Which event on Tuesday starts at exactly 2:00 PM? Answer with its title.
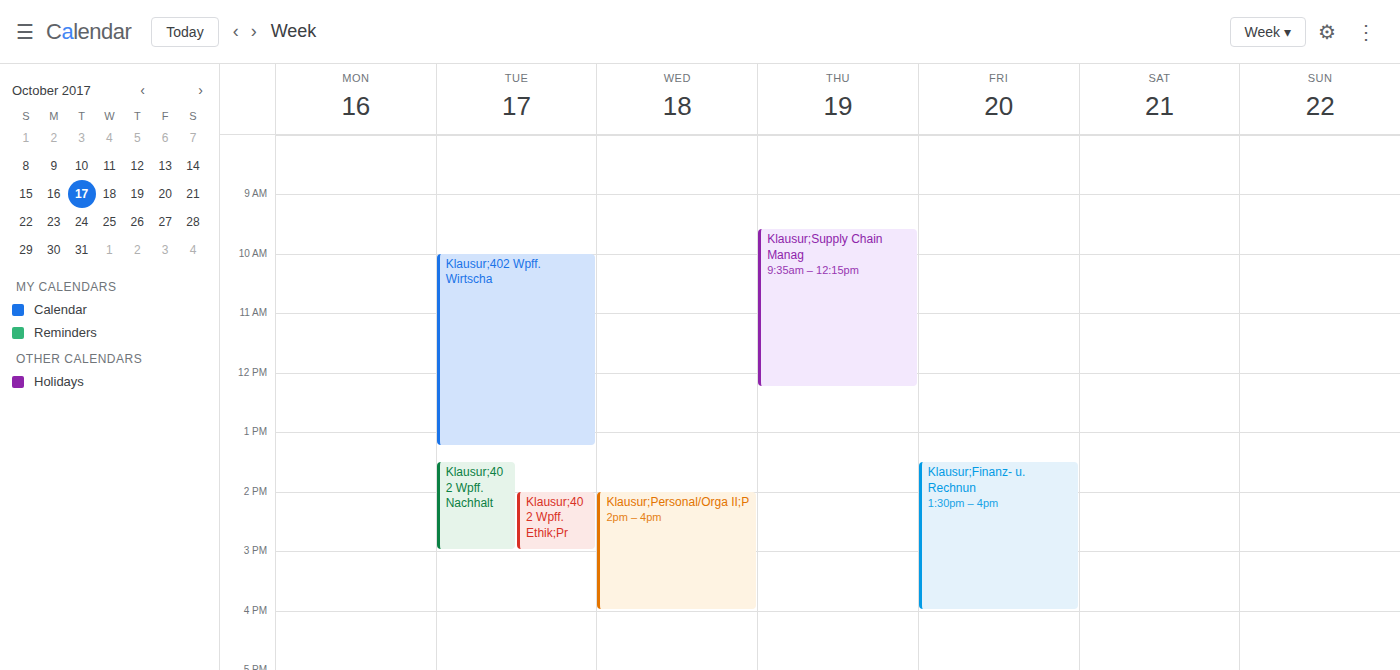
"Klausur;402 Wpff. Ethik;Pr"